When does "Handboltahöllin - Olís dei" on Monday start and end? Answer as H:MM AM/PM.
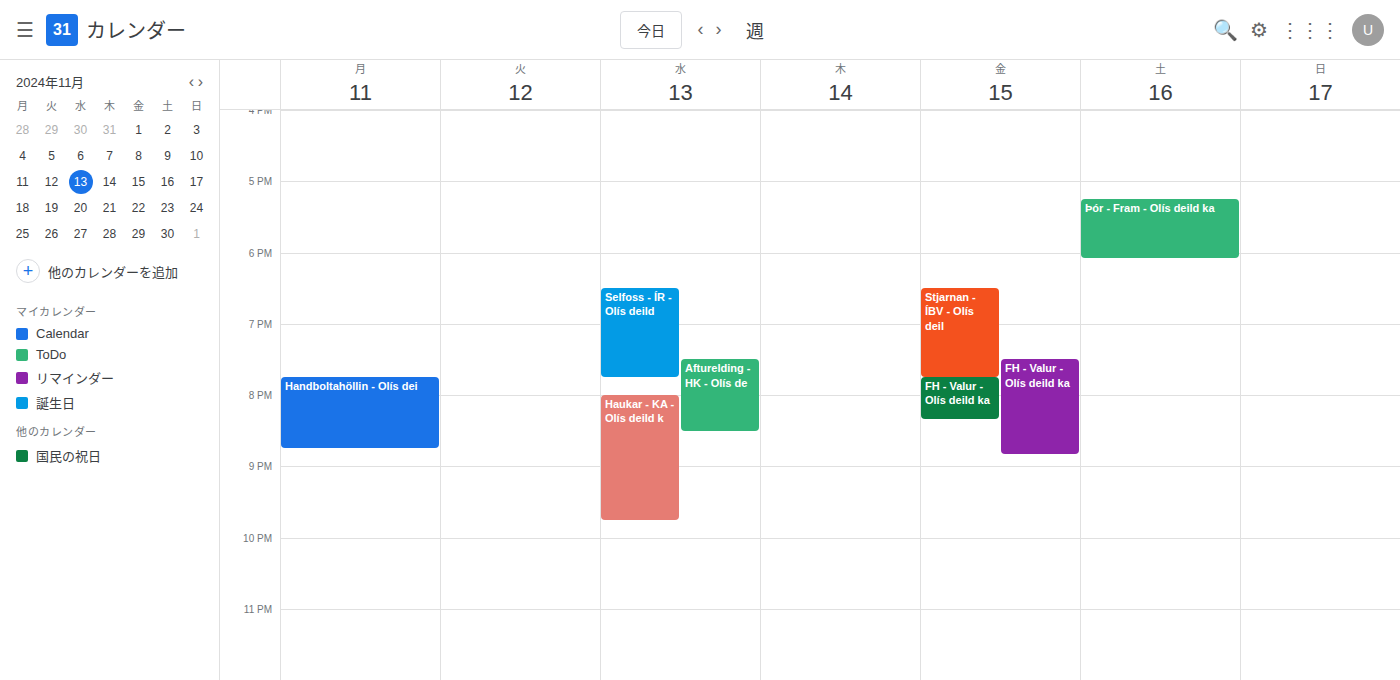
7:45 PM to 8:45 PM